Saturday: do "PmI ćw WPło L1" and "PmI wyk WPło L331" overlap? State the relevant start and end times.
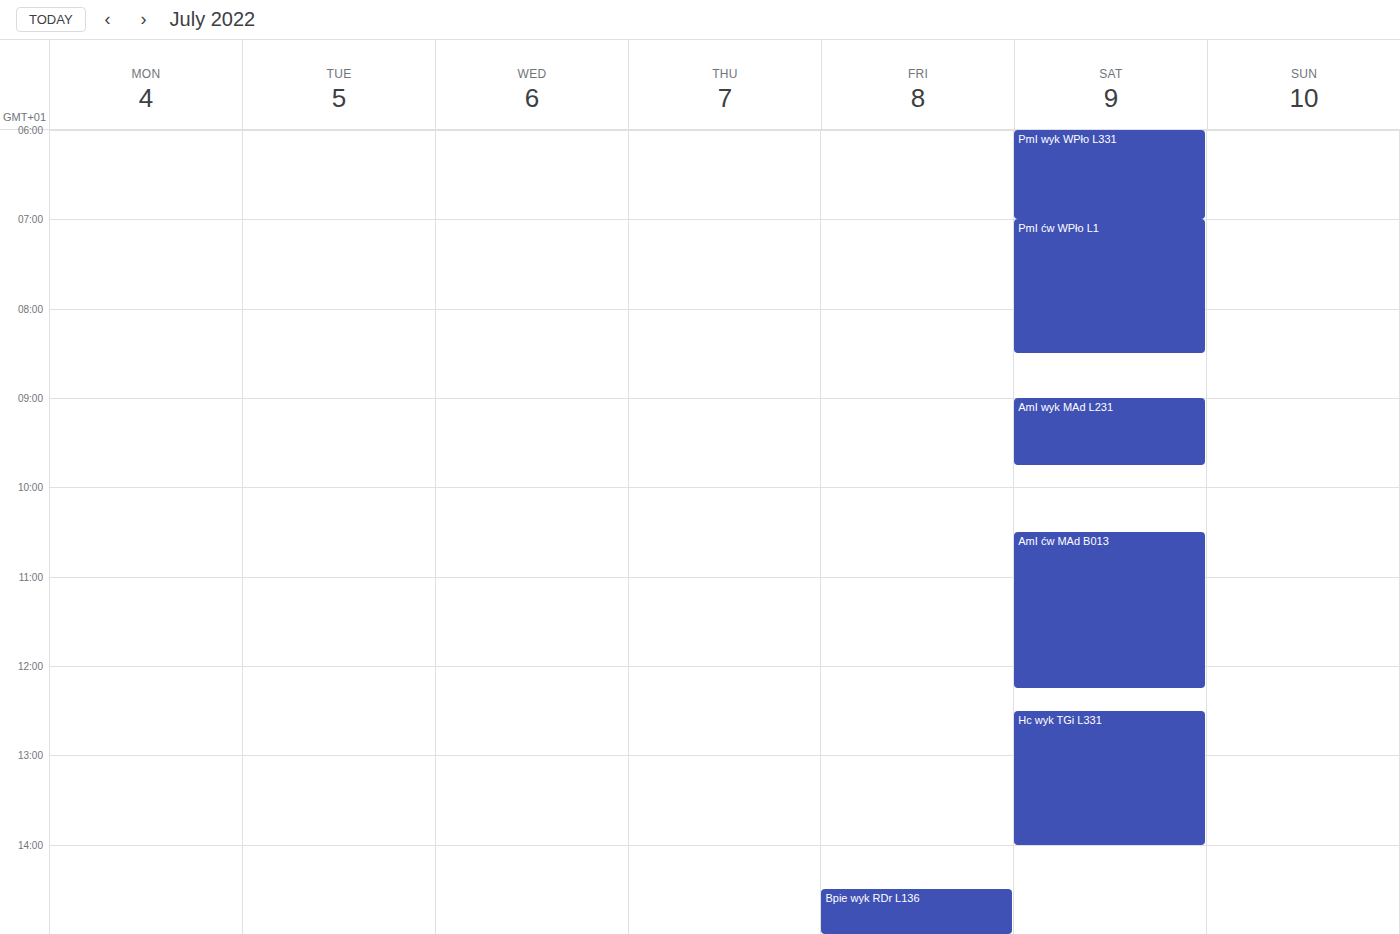
"PmI wyk WPło L331" ends at 7:00 AM, exactly when "PmI ćw WPło L1" starts -- they touch but do not overlap.